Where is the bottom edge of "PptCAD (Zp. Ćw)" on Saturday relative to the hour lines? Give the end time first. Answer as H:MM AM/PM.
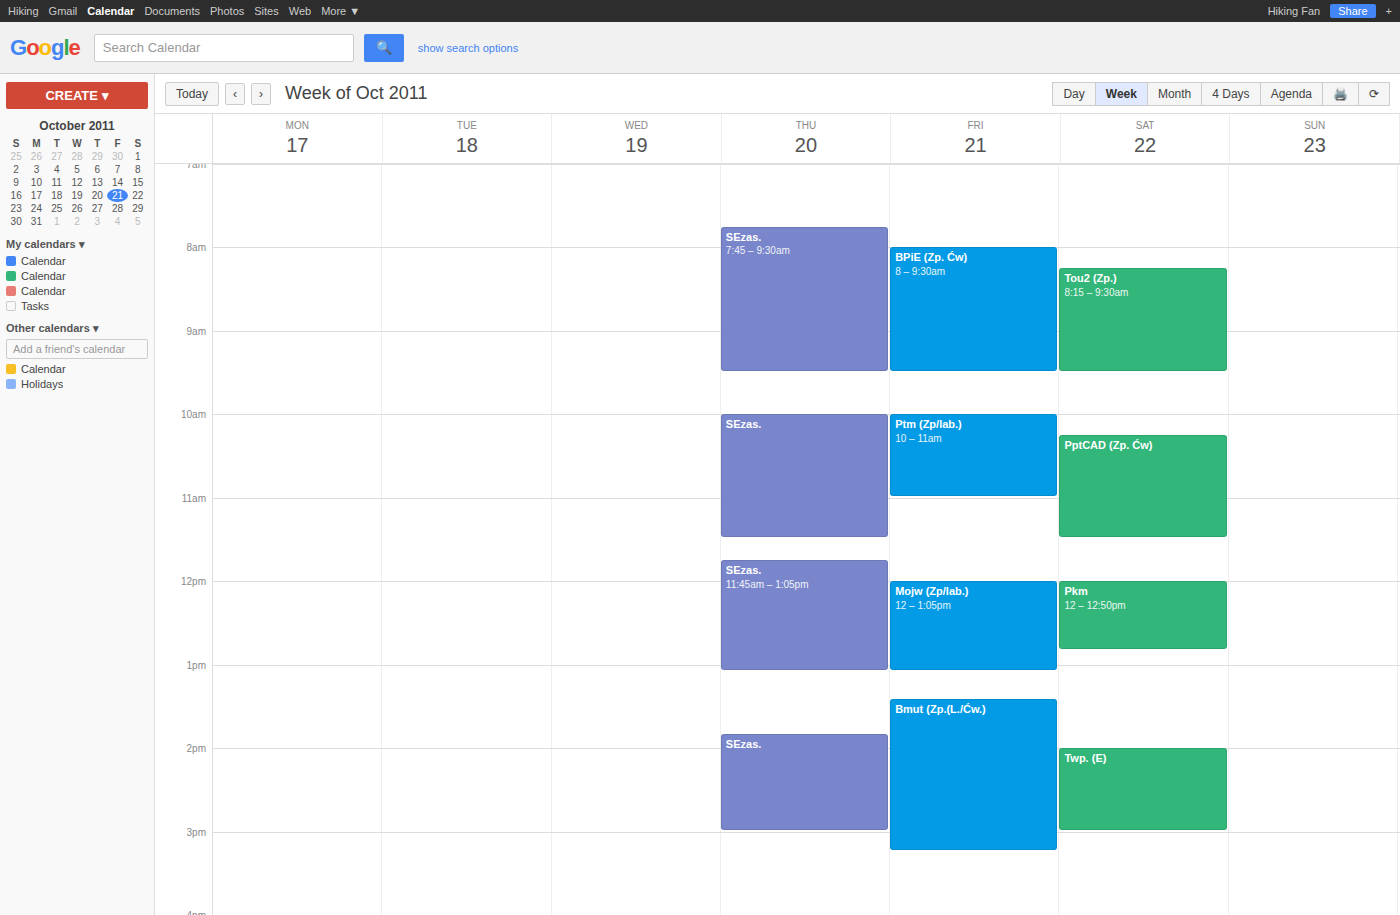
11:30 AM -- halfway between the 11 AM and 12 PM lines.